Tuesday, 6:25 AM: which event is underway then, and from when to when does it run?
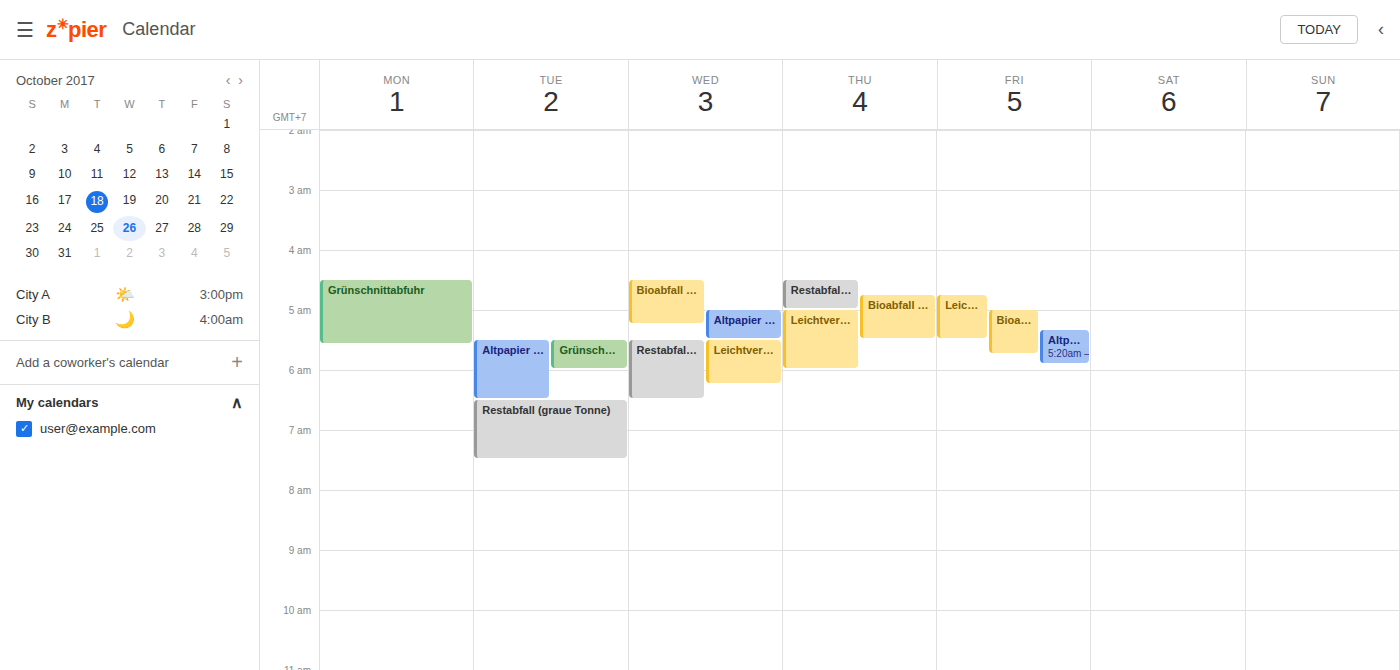
"Altpapier (blaue Tonne)", 5:30 AM to 6:30 AM